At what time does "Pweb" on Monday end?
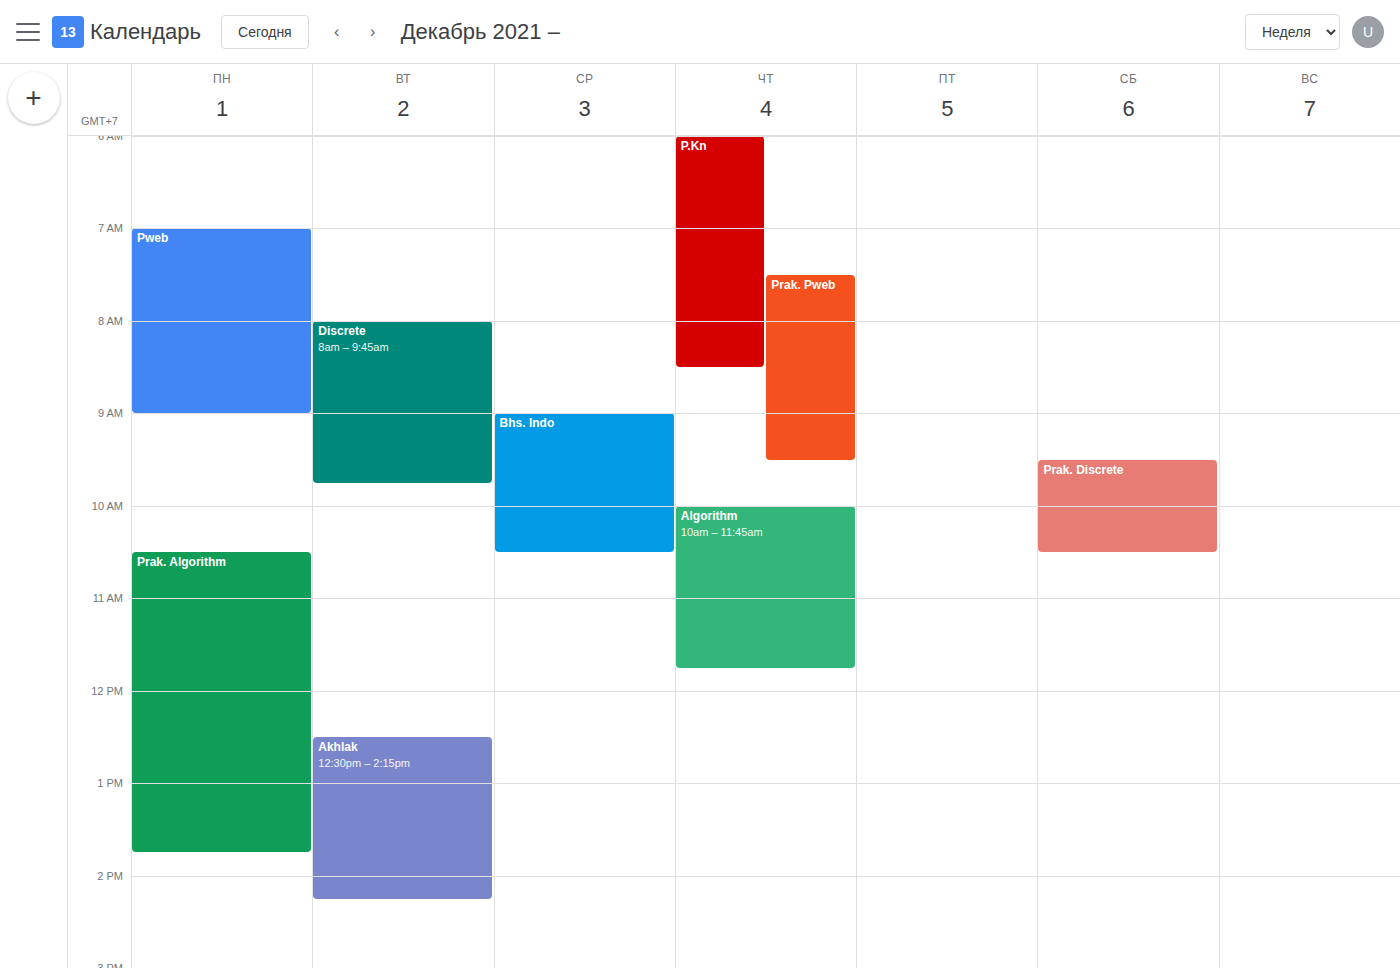
9:00 AM